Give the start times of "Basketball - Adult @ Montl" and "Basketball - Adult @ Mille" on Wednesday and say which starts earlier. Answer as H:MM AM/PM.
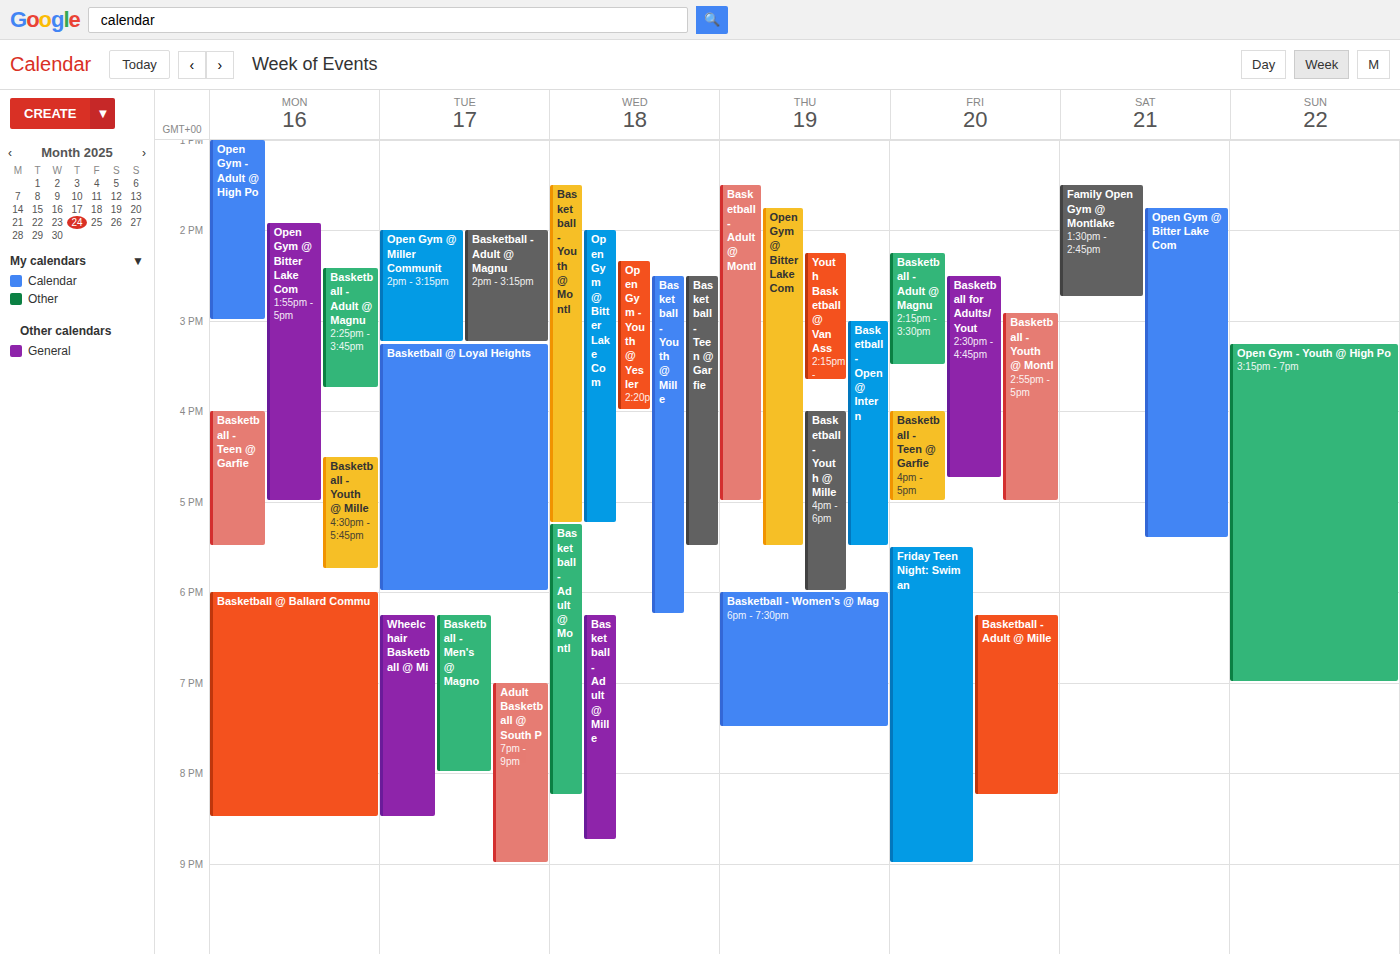
"Basketball - Adult @ Montl" 5:15 PM; "Basketball - Adult @ Mille" 6:15 PM.